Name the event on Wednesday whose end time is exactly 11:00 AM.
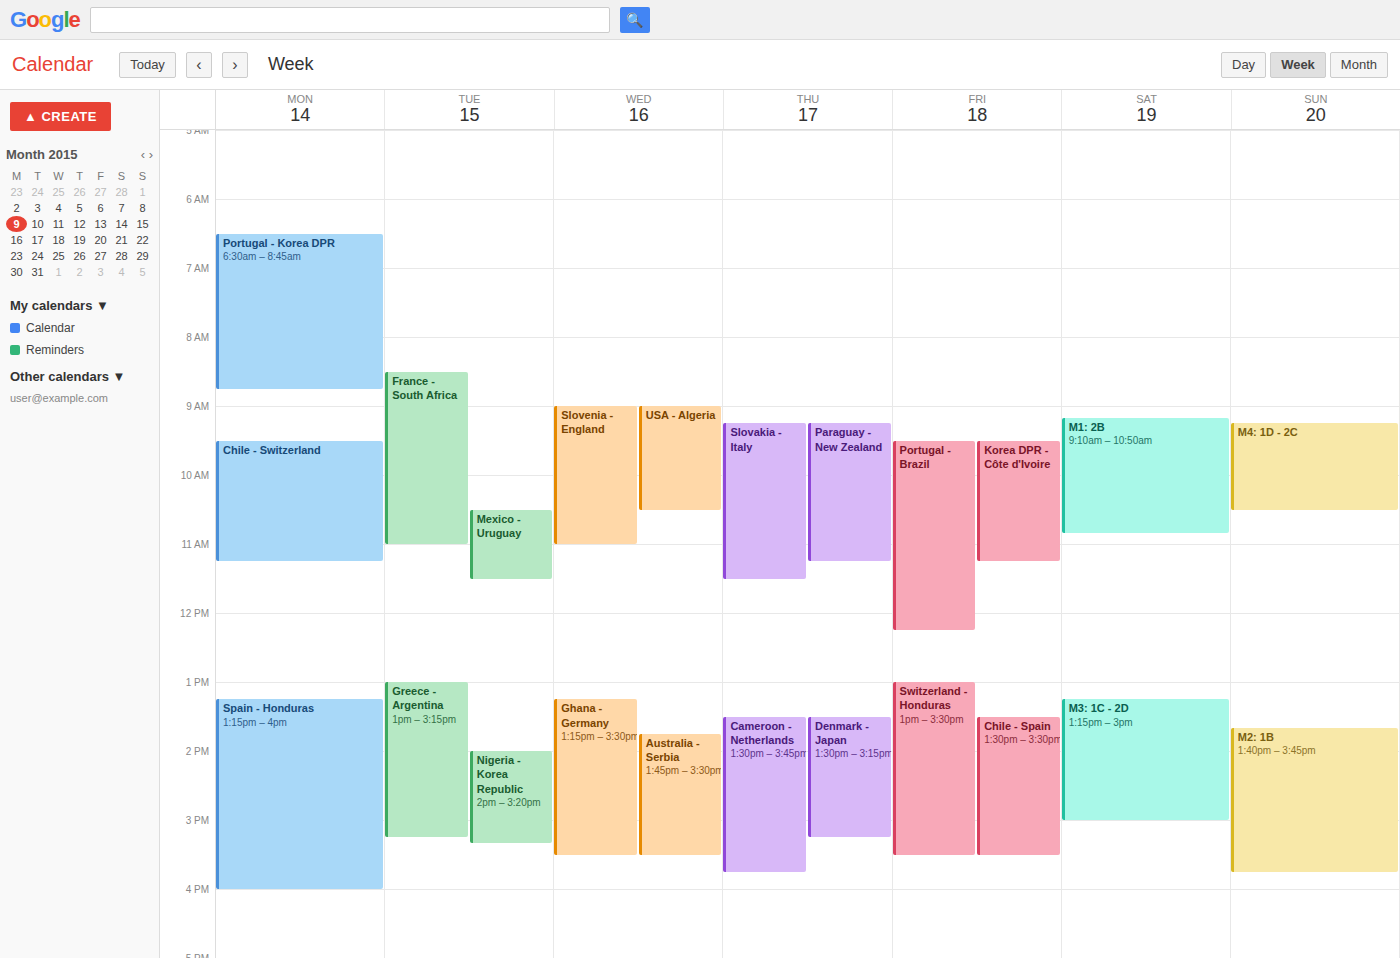
"Slovenia - England"